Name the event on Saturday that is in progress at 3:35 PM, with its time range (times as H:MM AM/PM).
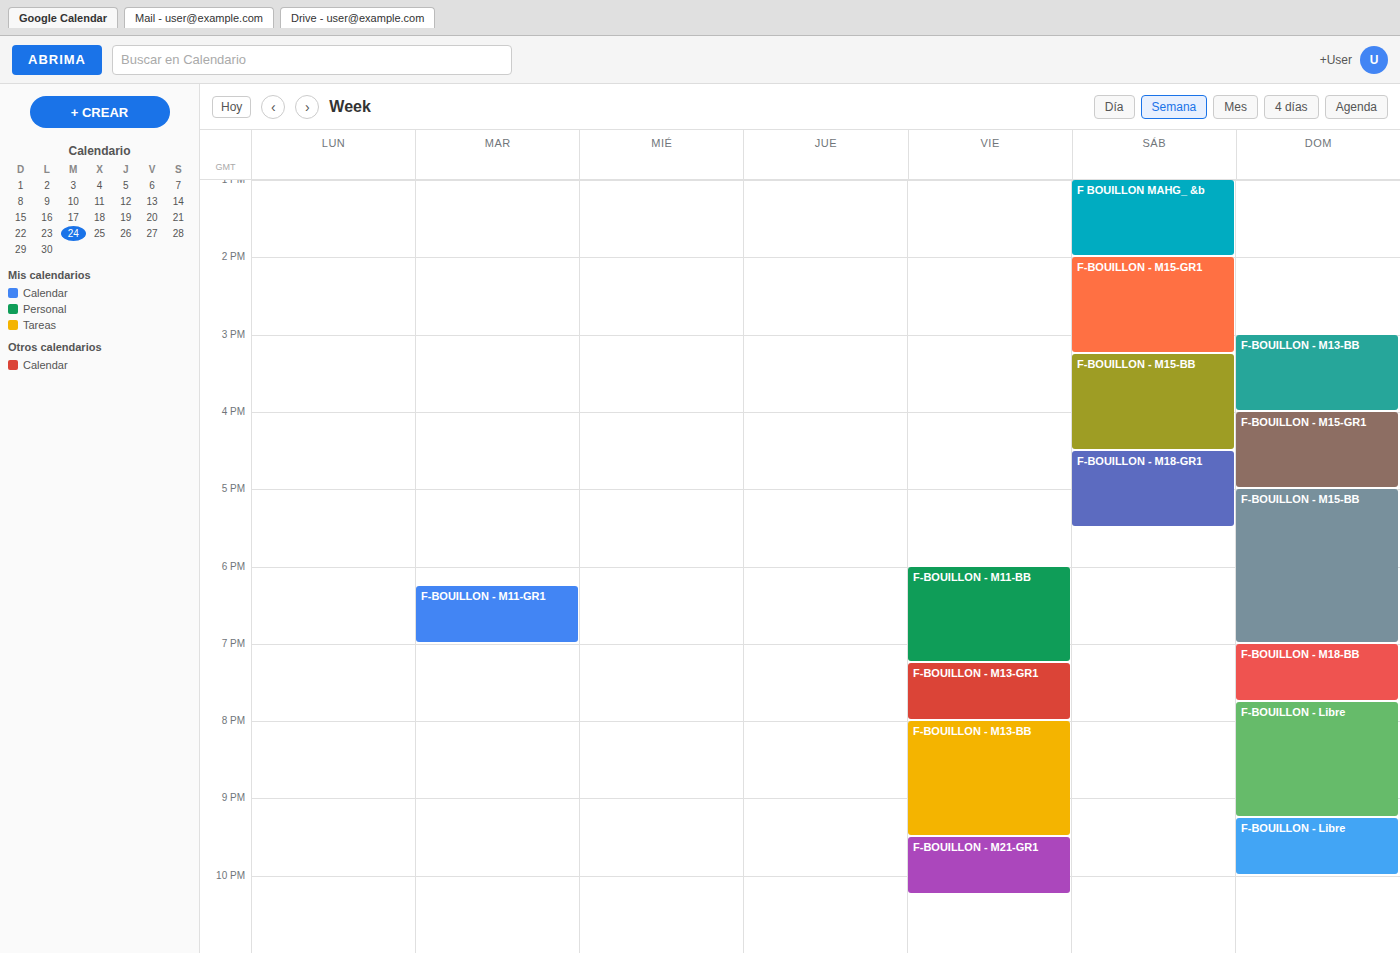
"F-BOUILLON - M15-BB", 3:15 PM to 4:30 PM